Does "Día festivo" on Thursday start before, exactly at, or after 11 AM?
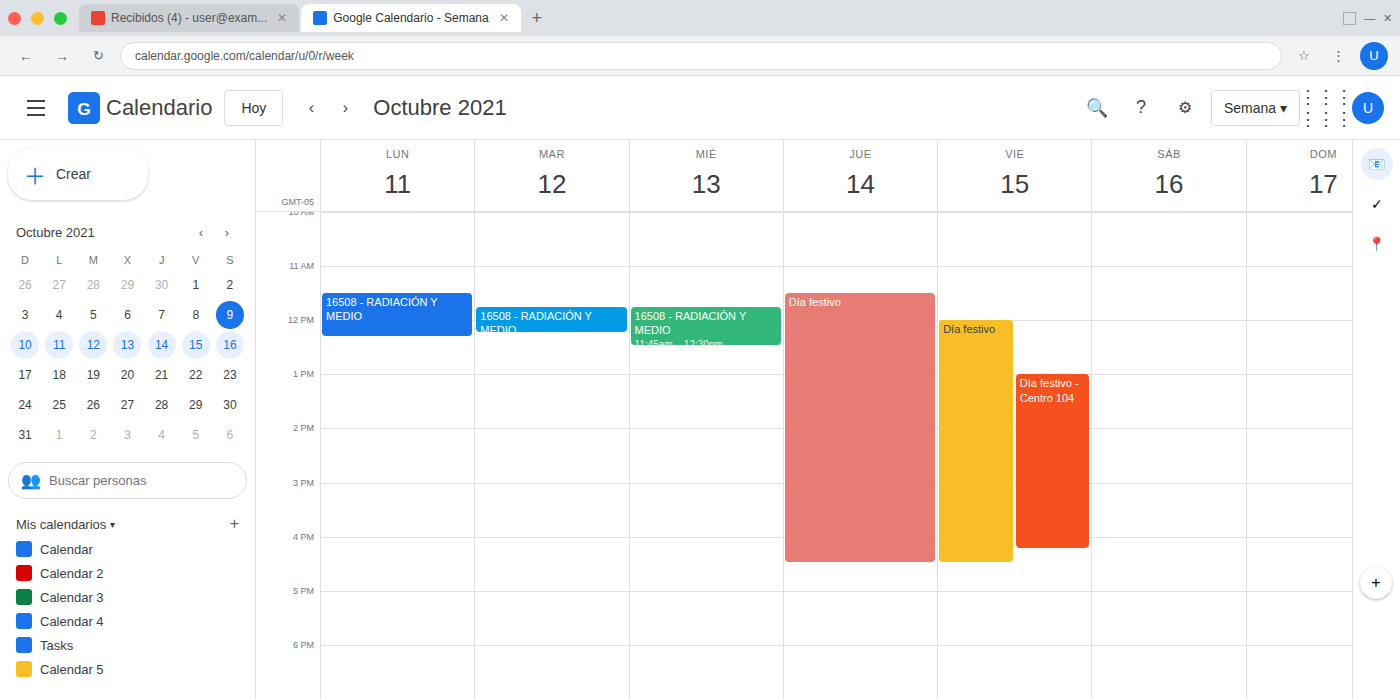
11:30 AM -- after 11 AM, 30 minutes below the 11 AM line.